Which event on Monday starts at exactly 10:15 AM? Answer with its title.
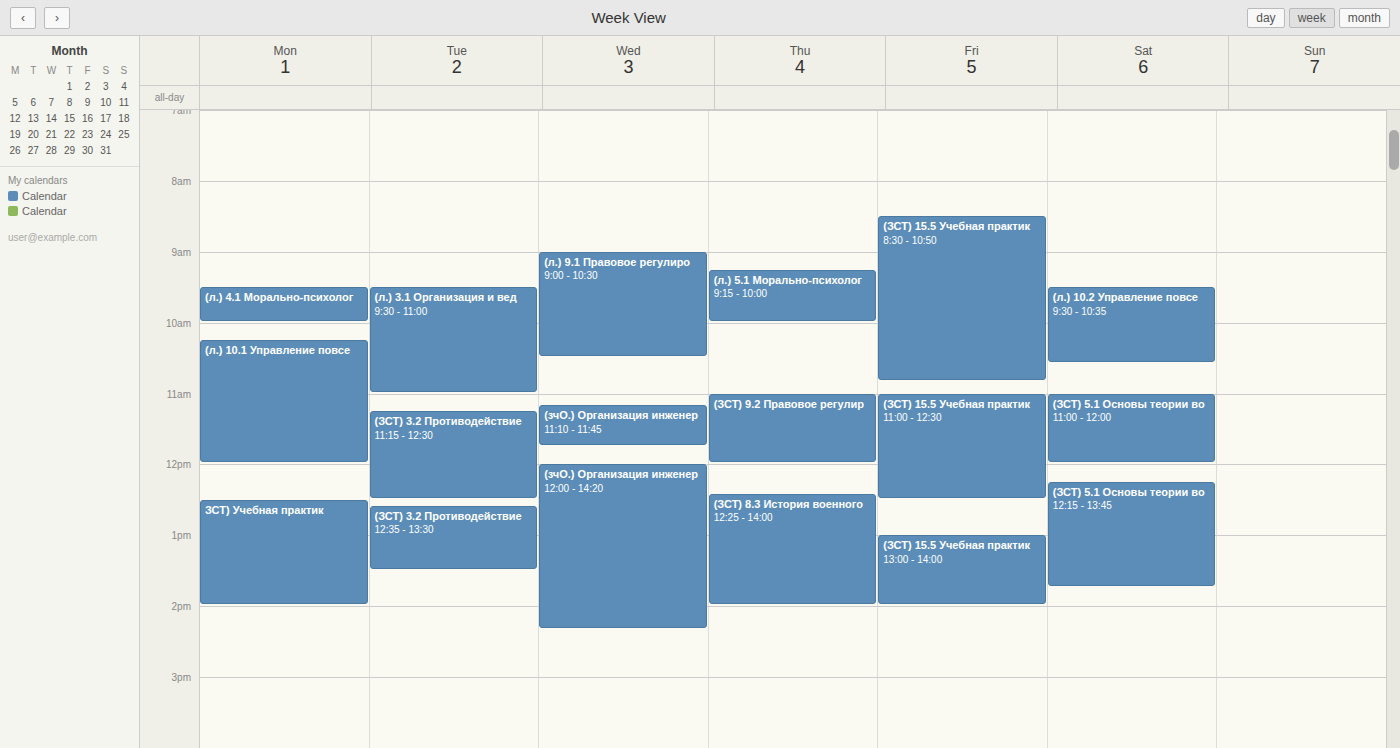
"(л.) 10.1 Управление повсе"